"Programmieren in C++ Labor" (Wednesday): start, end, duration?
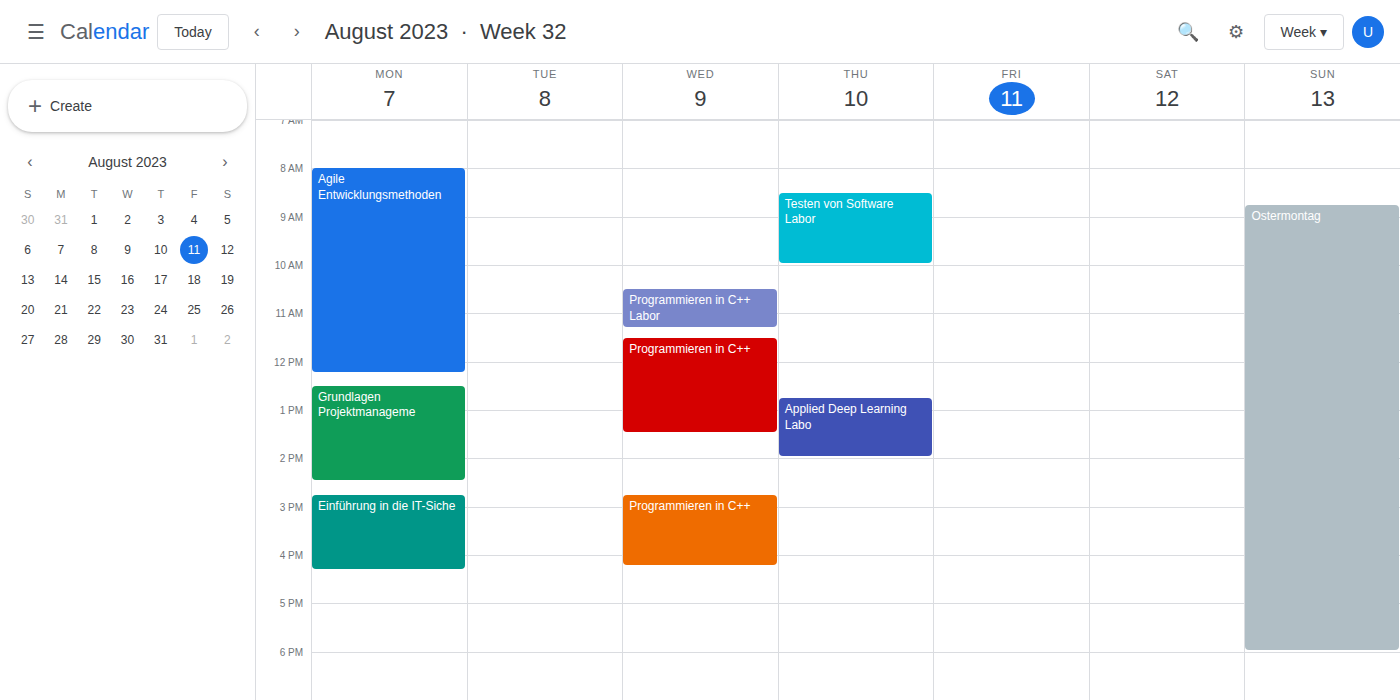
10:30 to 11:20, 50 minutes